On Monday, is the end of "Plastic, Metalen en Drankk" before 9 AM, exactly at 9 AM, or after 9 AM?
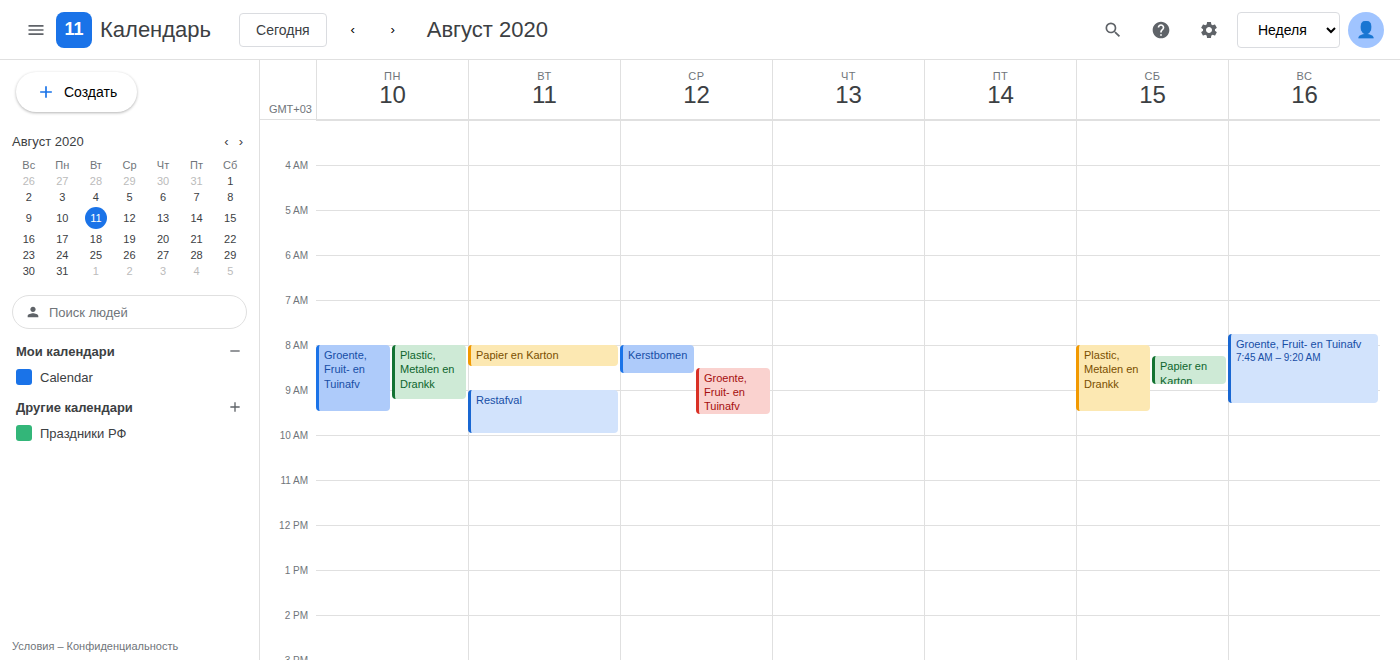
9:15 AM -- after 9 AM, 15 minutes below the 9 AM line.